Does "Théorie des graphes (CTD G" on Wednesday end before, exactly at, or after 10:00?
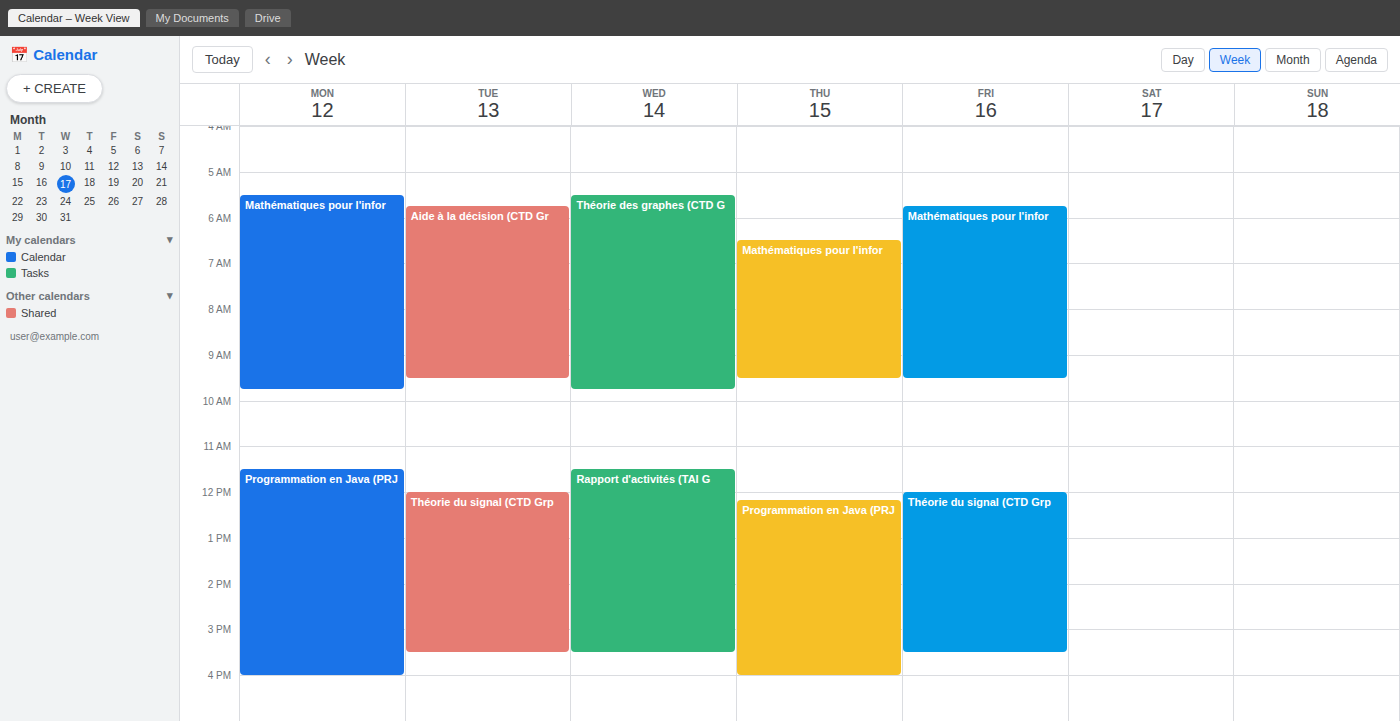
09:45 -- before 10:00, 15 minutes above the 10:00 line.